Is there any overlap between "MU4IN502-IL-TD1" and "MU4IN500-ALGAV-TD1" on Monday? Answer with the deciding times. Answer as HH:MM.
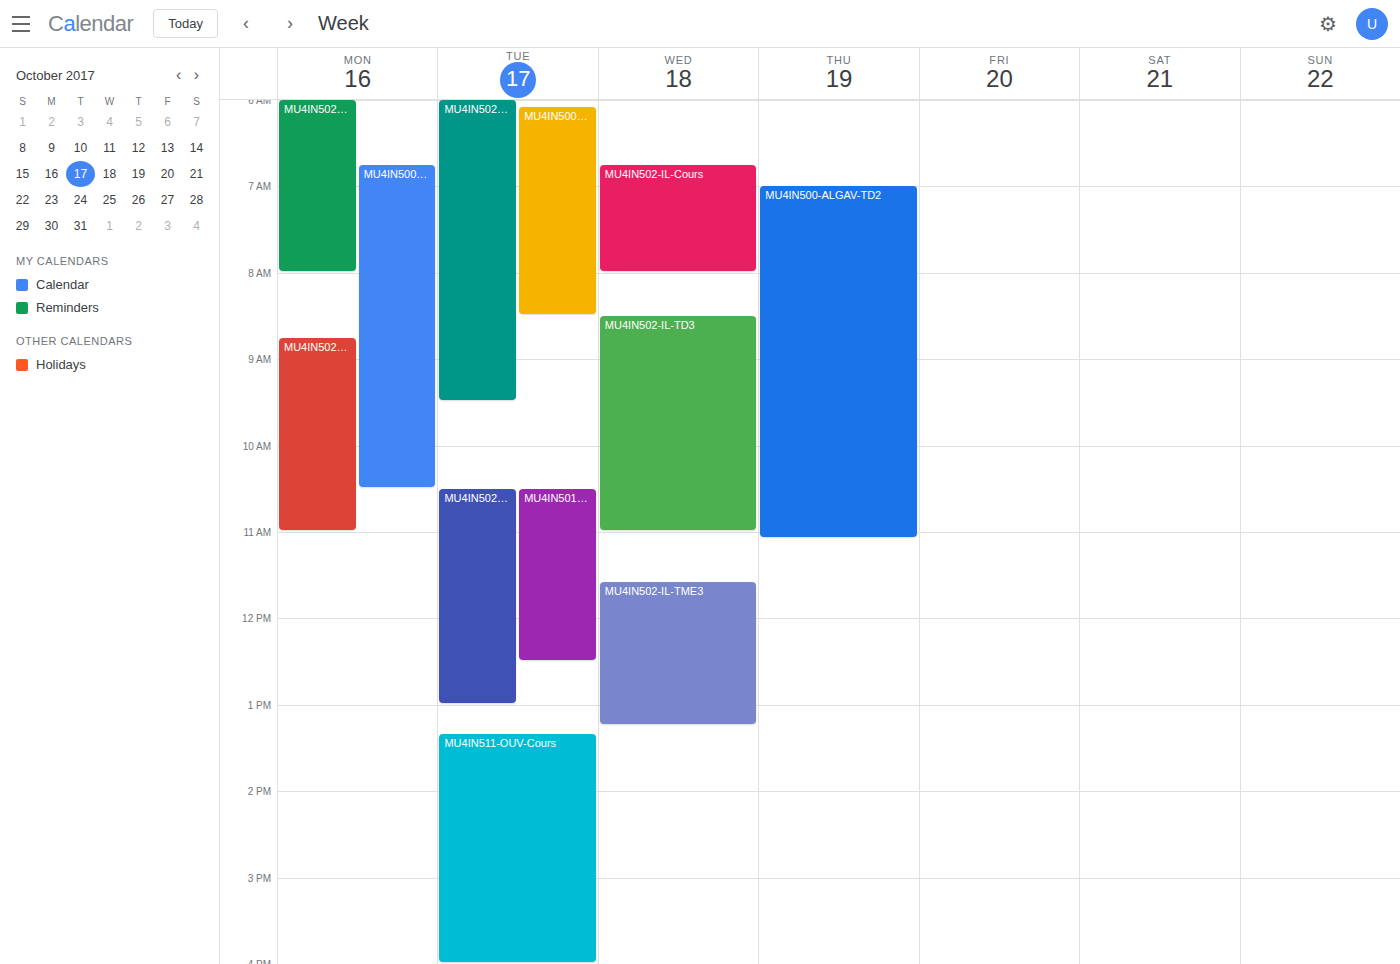
"MU4IN500-ALGAV-TD1" starts at 06:45, before "MU4IN502-IL-TD1" ends at 08:00 -- they overlap.